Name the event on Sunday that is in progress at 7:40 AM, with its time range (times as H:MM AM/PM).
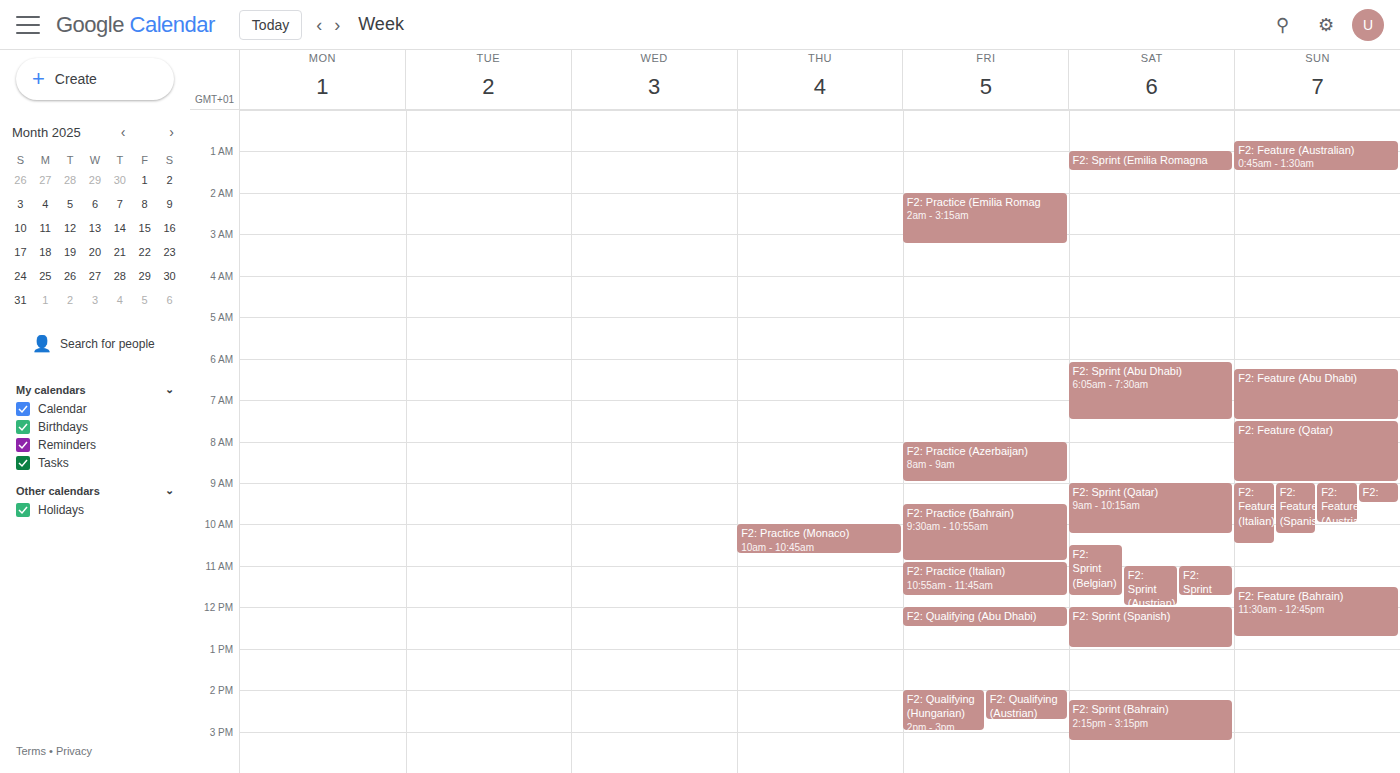
"F2: Feature (Qatar)", 7:30 AM to 9:00 AM